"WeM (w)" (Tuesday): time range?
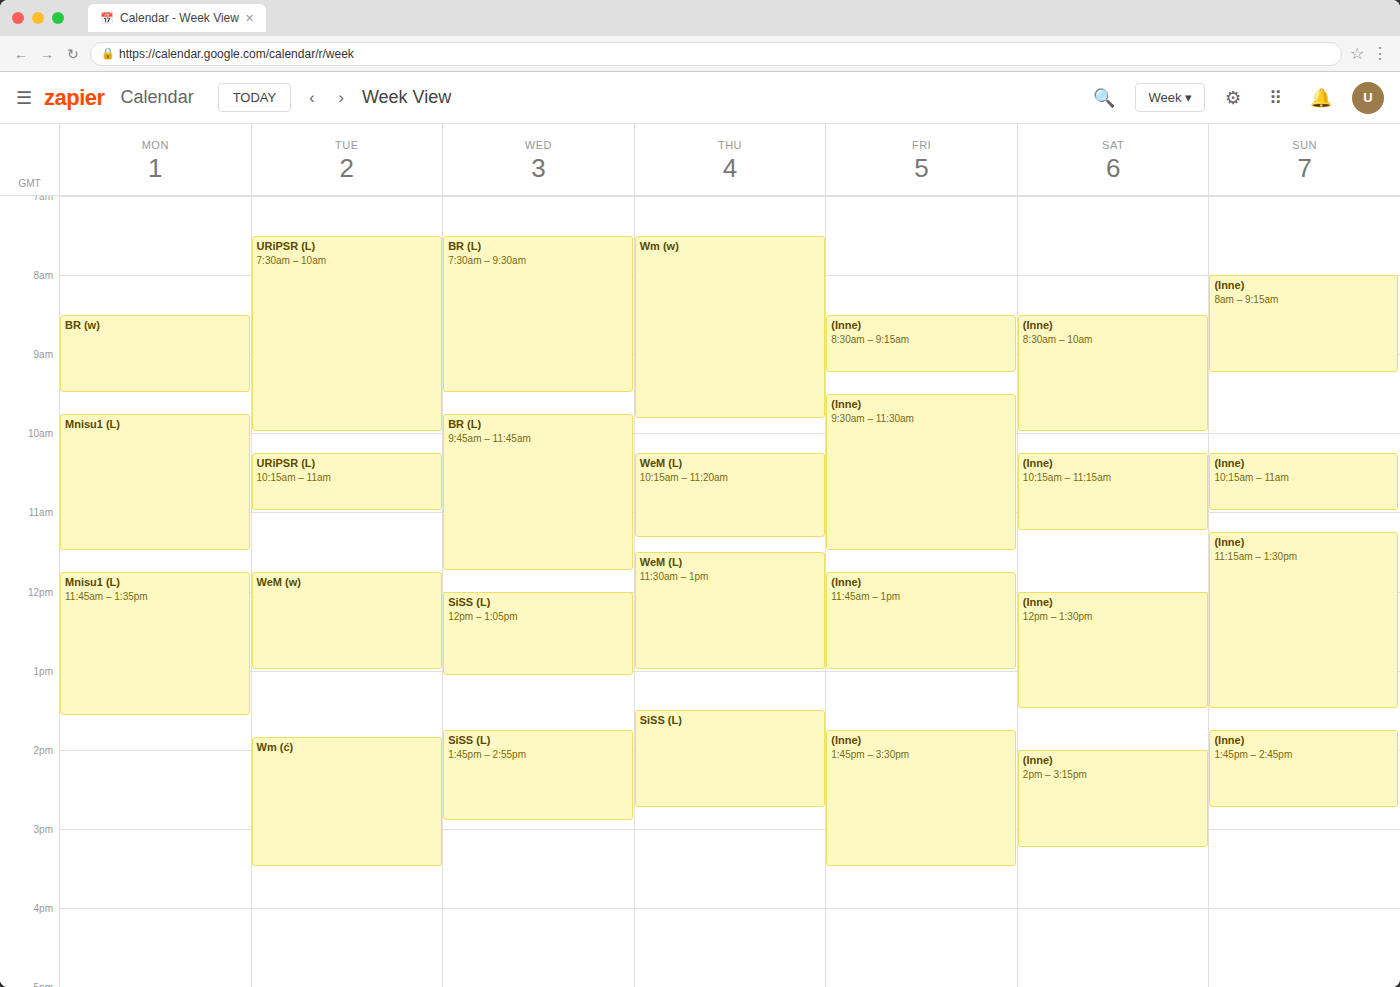
11:45 AM to 1:00 PM